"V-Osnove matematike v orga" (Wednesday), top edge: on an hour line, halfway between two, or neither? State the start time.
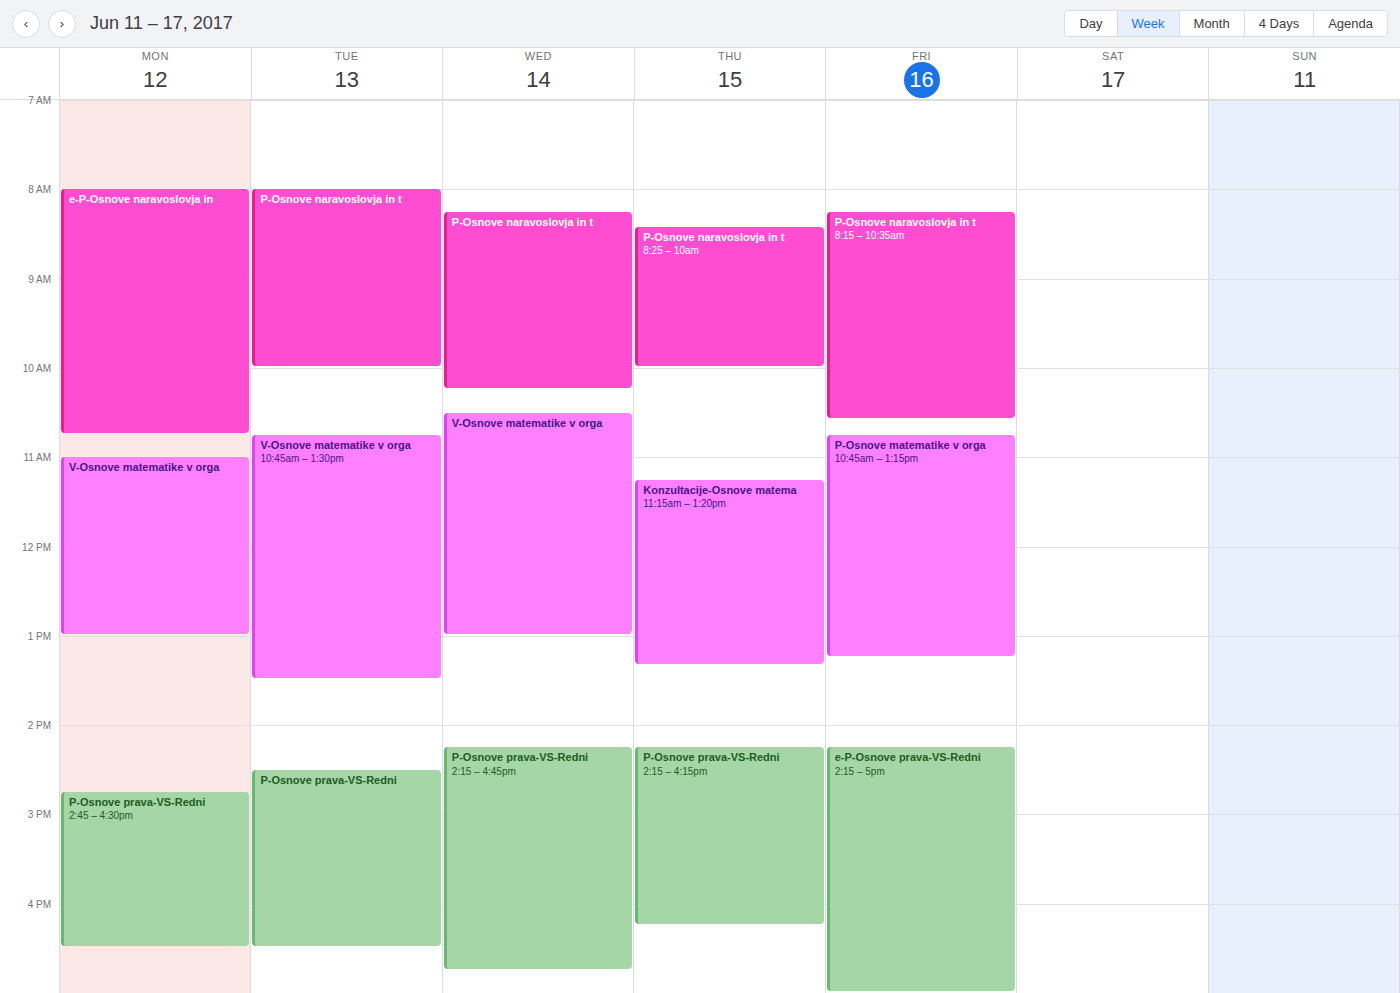
10:30 AM -- halfway between the 10 AM and 11 AM lines.